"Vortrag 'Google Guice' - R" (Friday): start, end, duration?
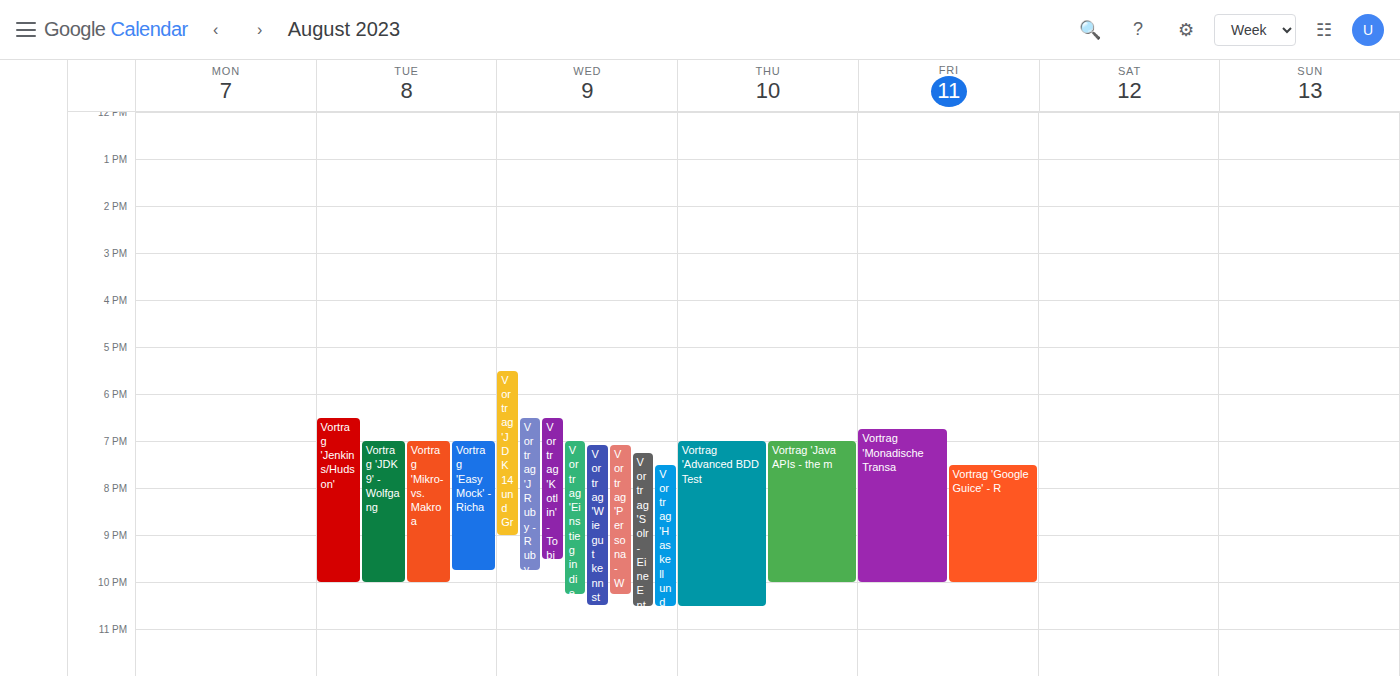
7:30 PM to 10:00 PM, 2 hours 30 minutes